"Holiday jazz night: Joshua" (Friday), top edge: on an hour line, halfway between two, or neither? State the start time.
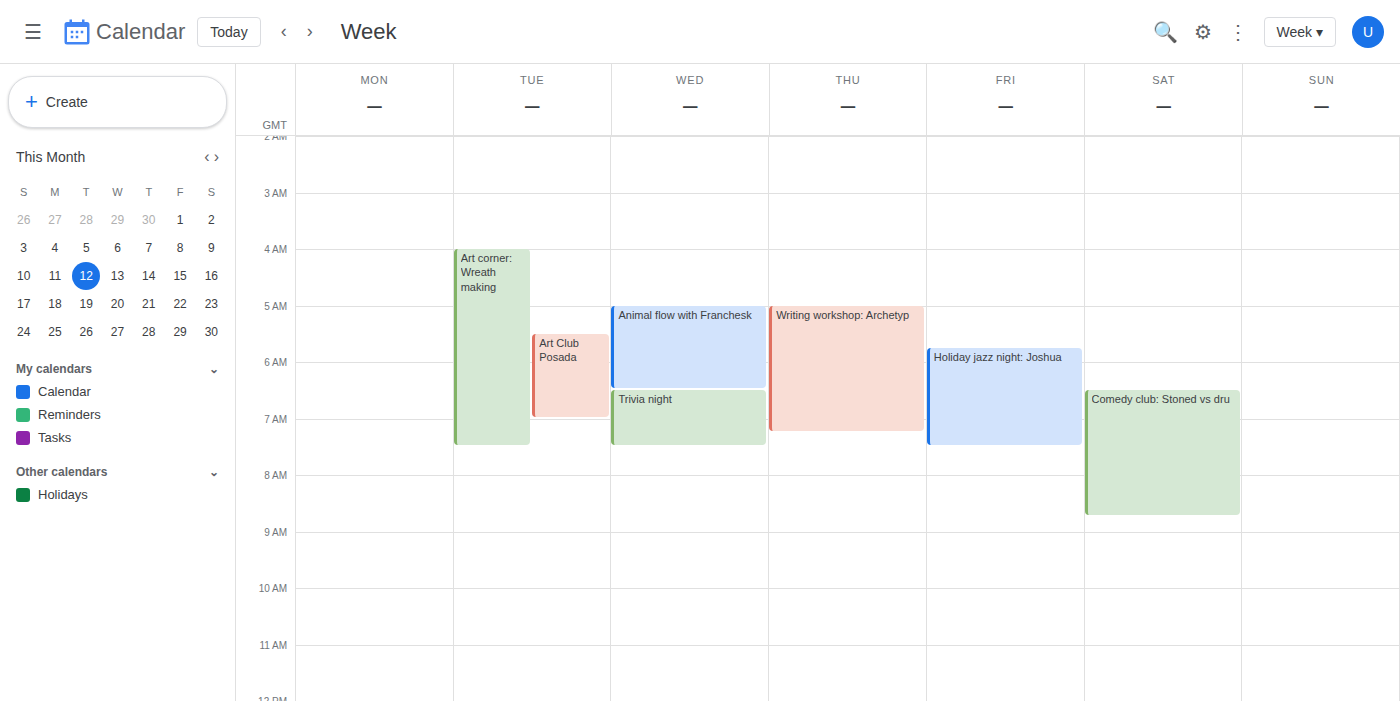
5:45 AM -- neither: three quarters of the way from the 5 AM line to the 6 AM line.